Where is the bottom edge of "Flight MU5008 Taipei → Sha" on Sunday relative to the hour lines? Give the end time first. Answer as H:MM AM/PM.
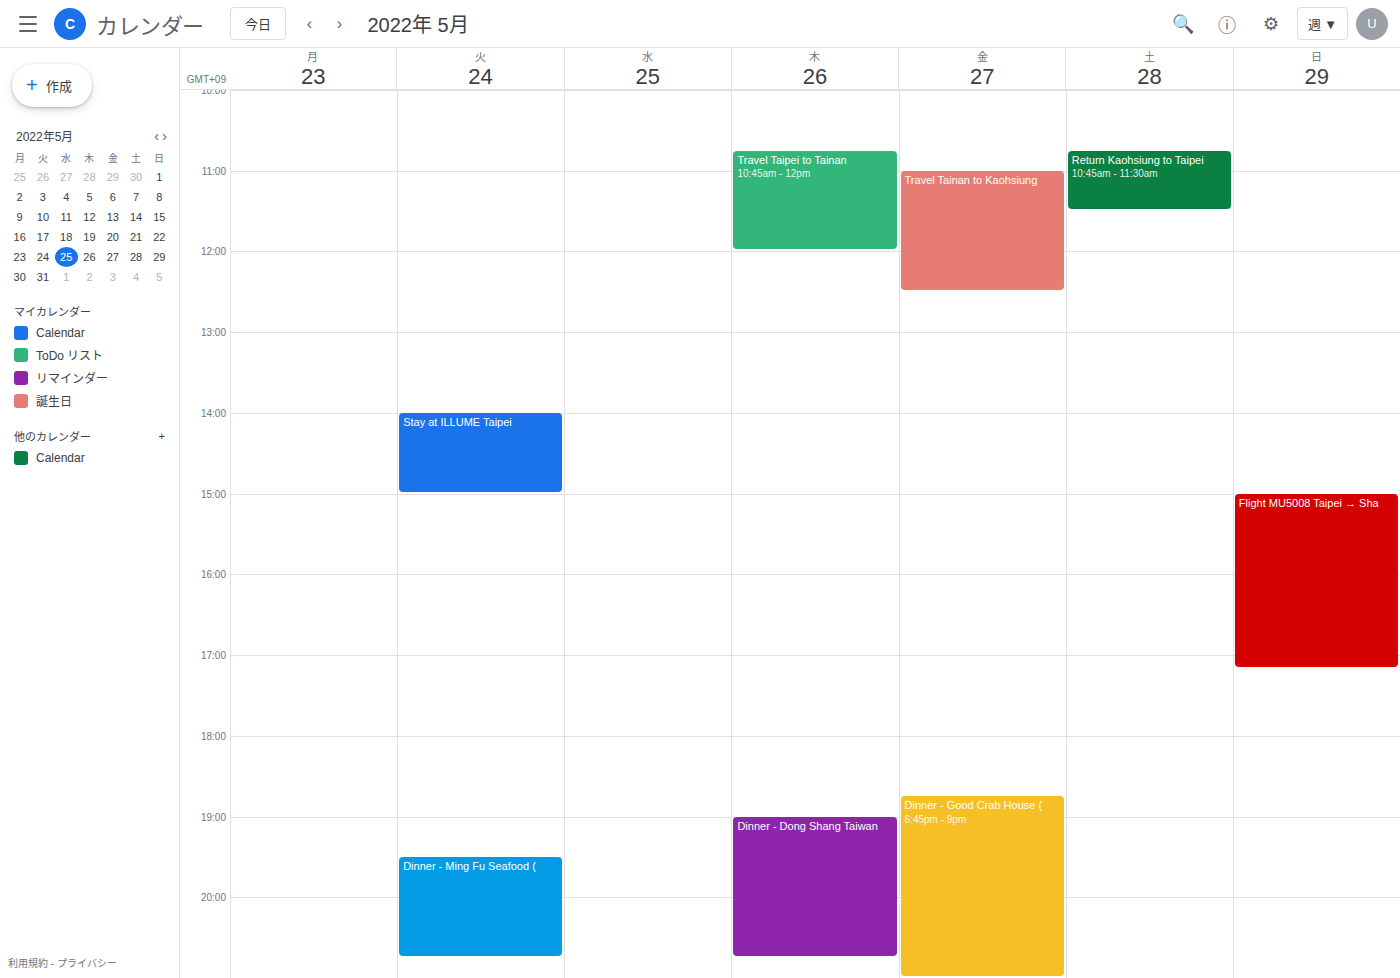
5:10 PM -- neither: 10 minutes below the 5 PM line and 50 minutes above the 6 PM line.